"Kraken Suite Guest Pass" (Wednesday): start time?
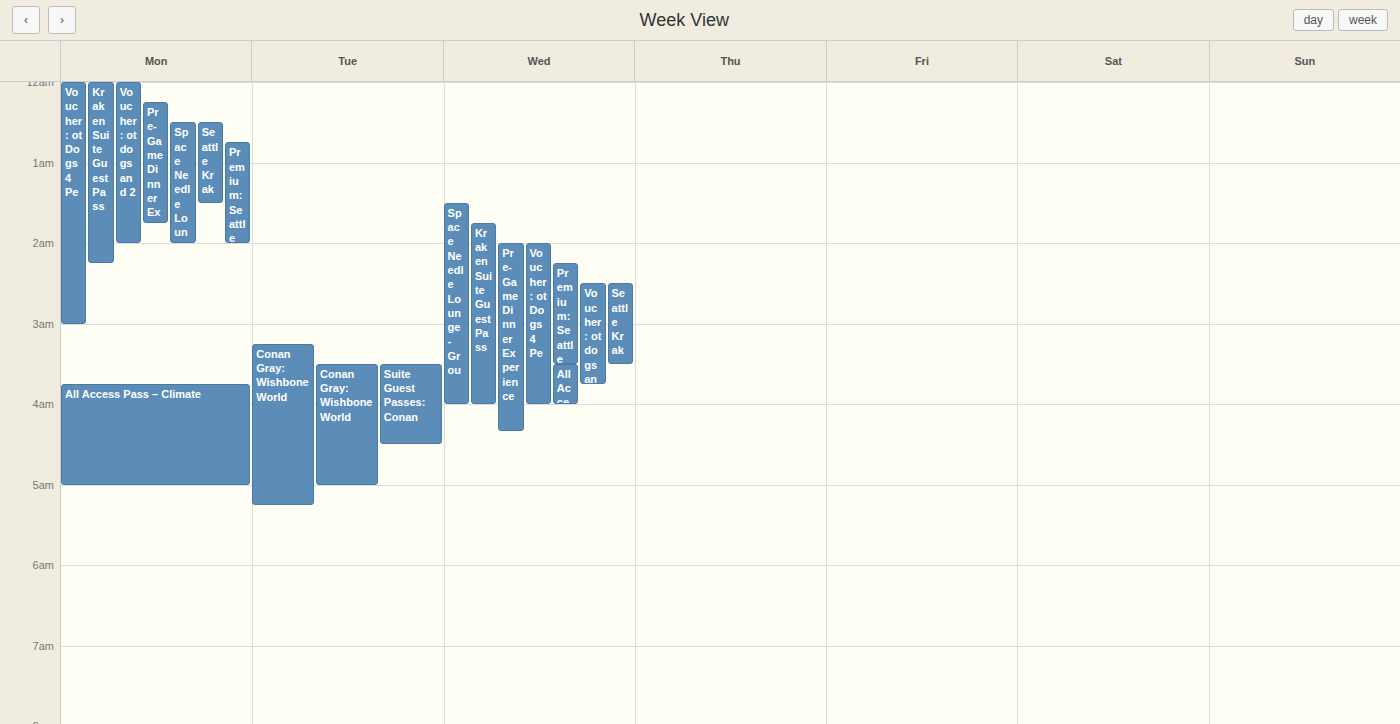
01:45